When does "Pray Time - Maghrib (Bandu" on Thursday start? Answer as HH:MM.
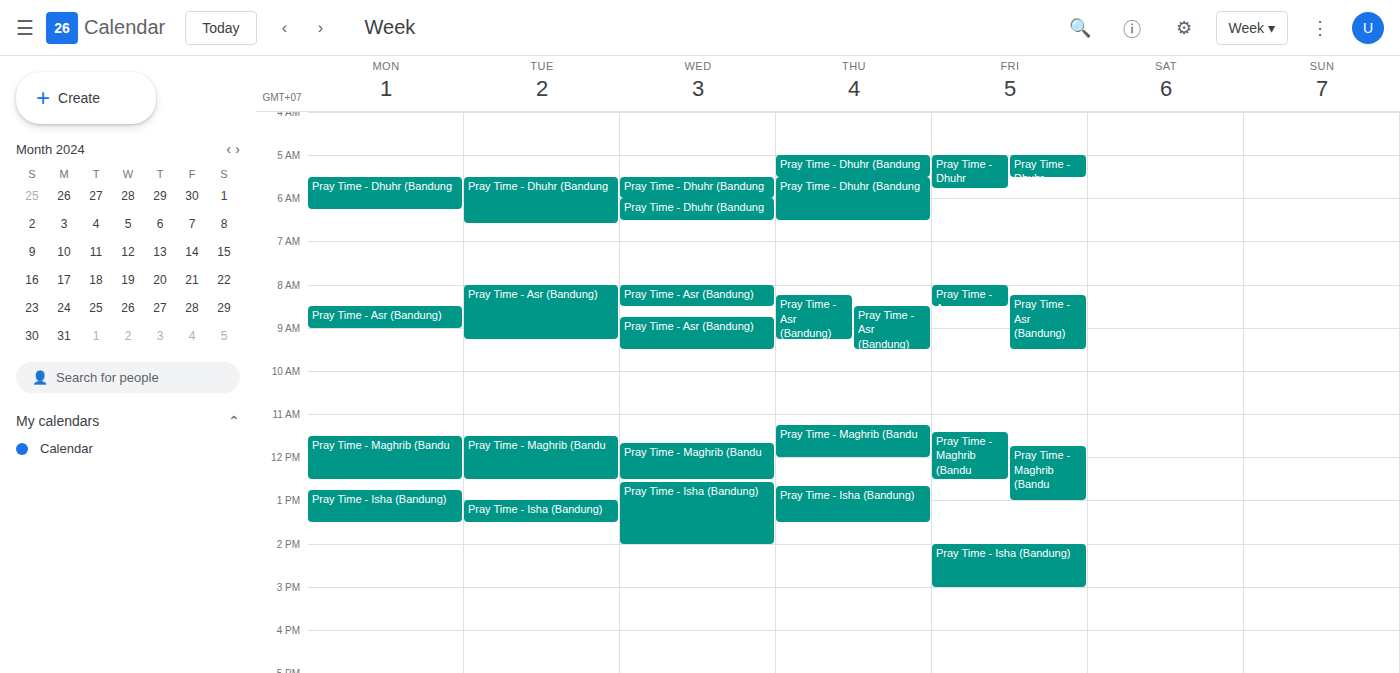
11:15